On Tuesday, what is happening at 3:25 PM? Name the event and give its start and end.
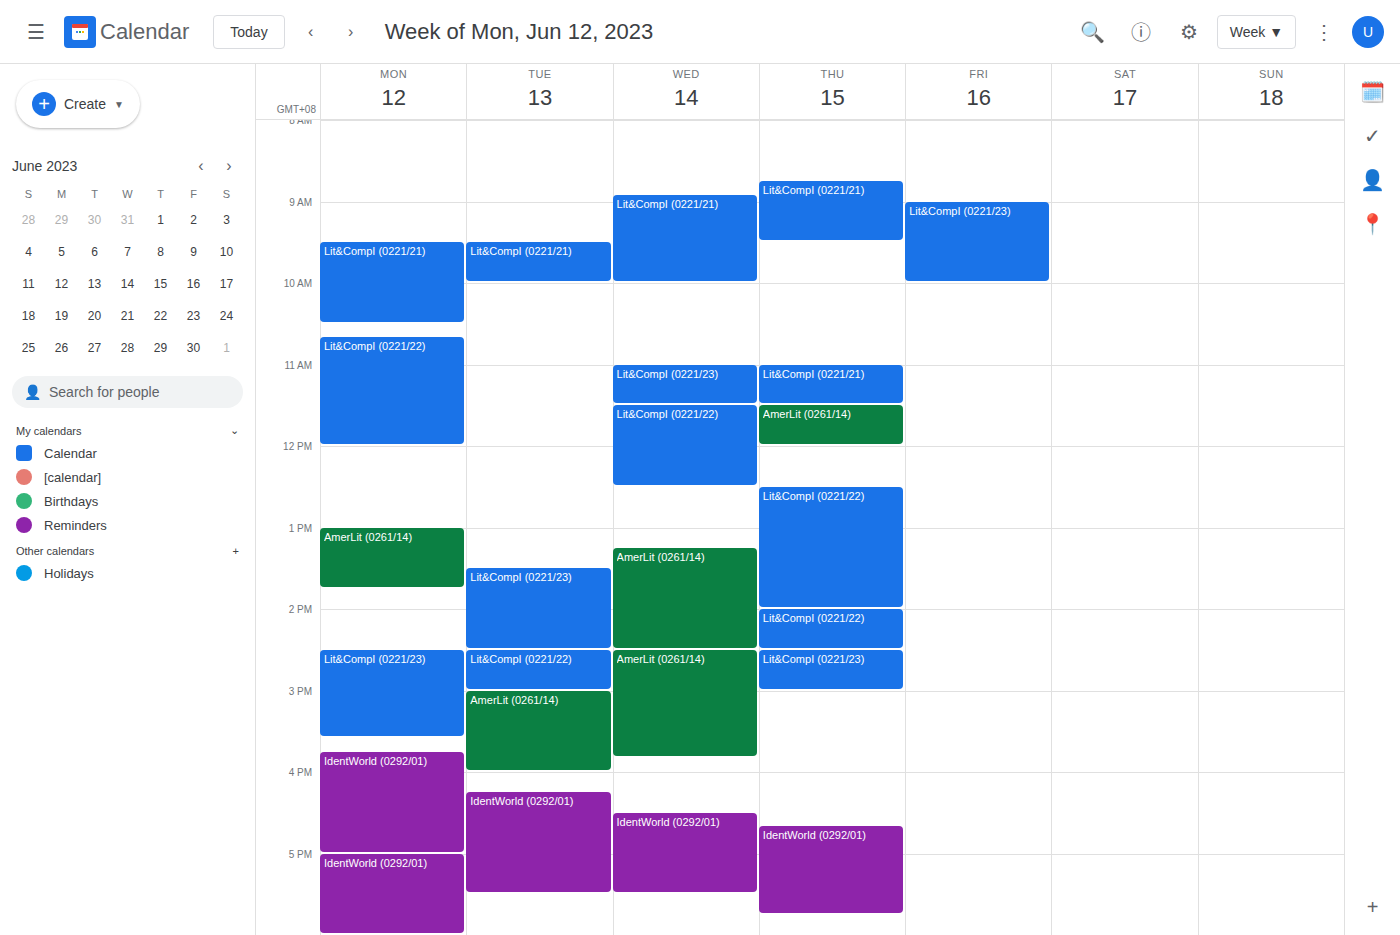
"AmerLit (0261/14)", 3:00 PM to 4:00 PM